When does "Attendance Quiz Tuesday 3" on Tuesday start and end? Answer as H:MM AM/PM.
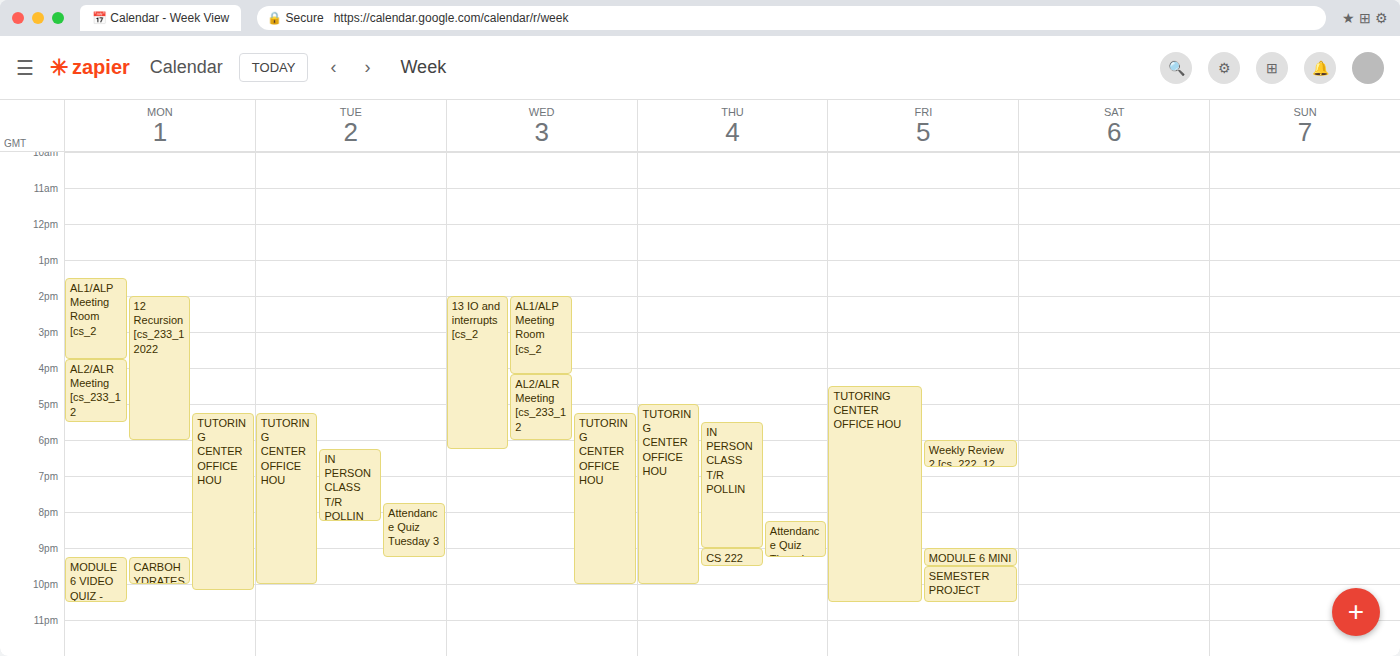
7:45 PM to 9:15 PM